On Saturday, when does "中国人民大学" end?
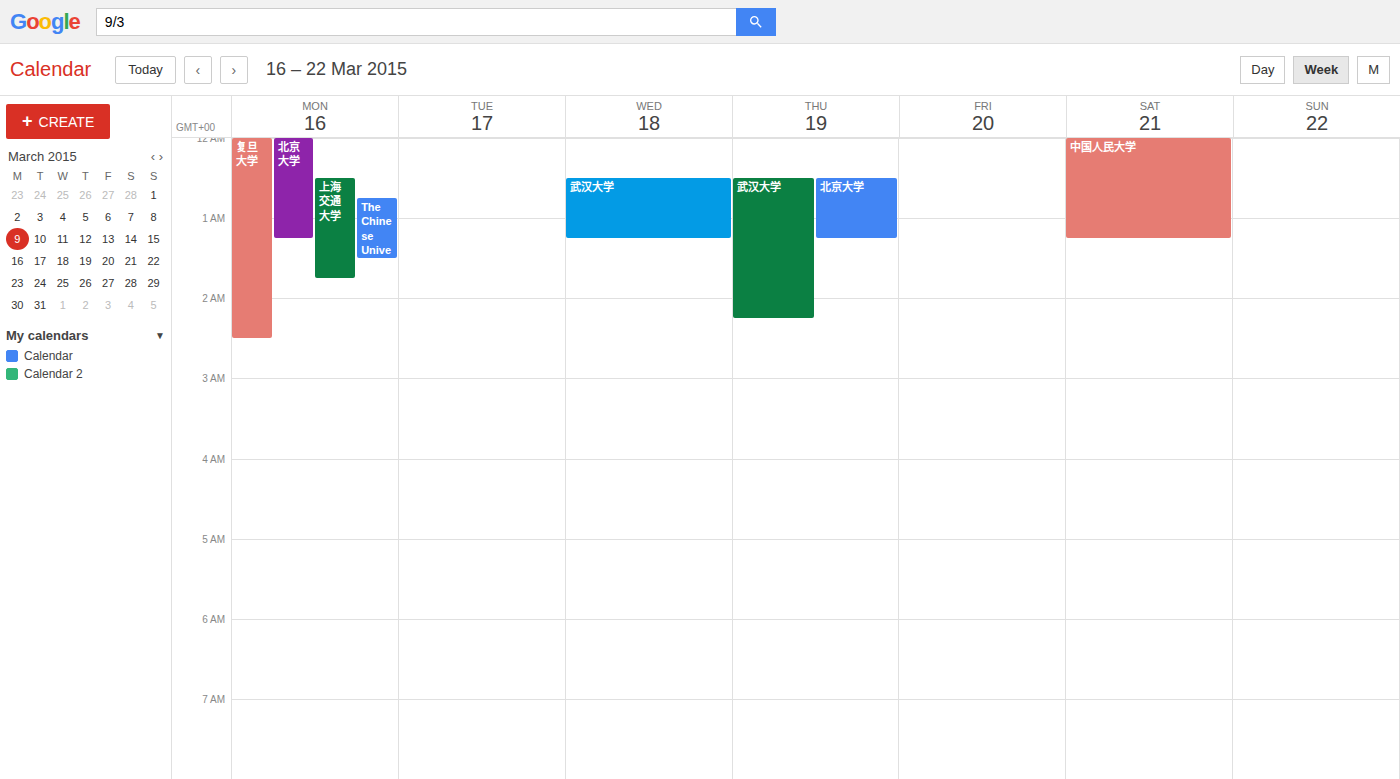
1:15 AM